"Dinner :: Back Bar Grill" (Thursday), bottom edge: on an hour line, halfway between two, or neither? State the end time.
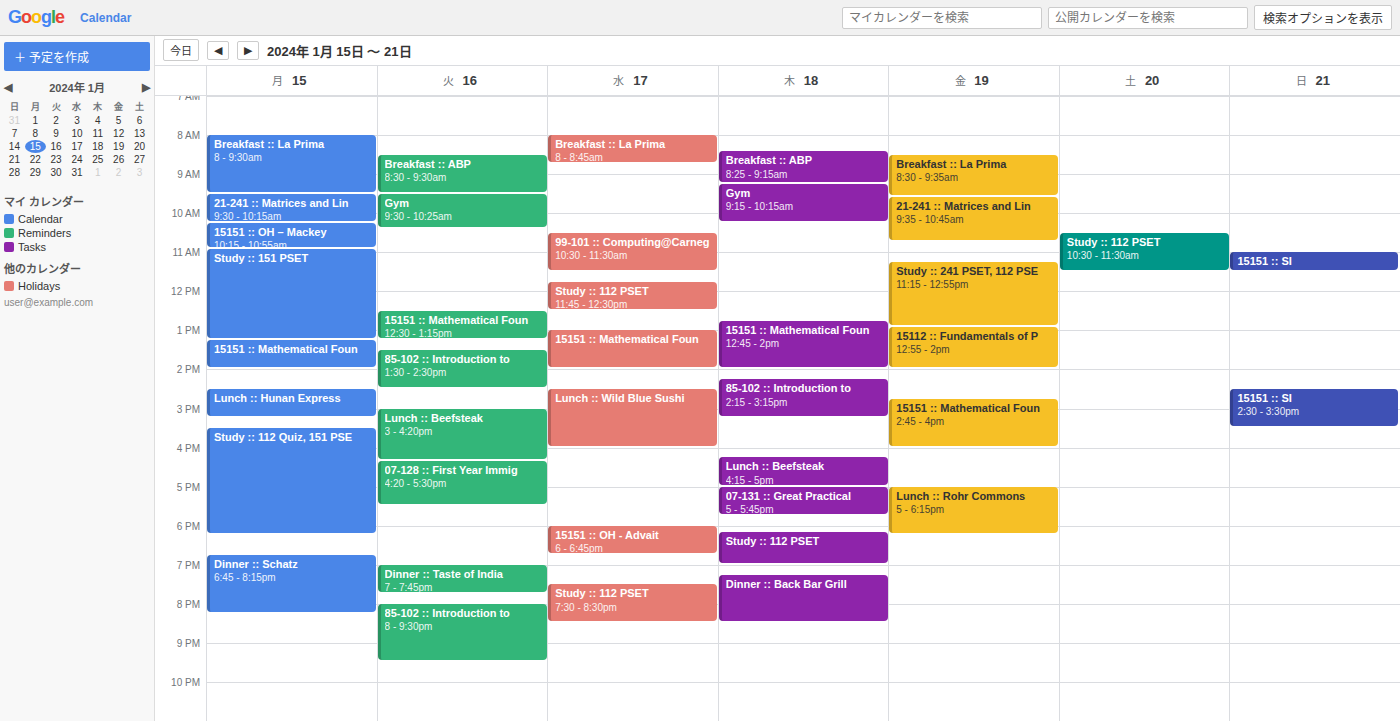
8:30 PM -- halfway between the 8 PM and 9 PM lines.